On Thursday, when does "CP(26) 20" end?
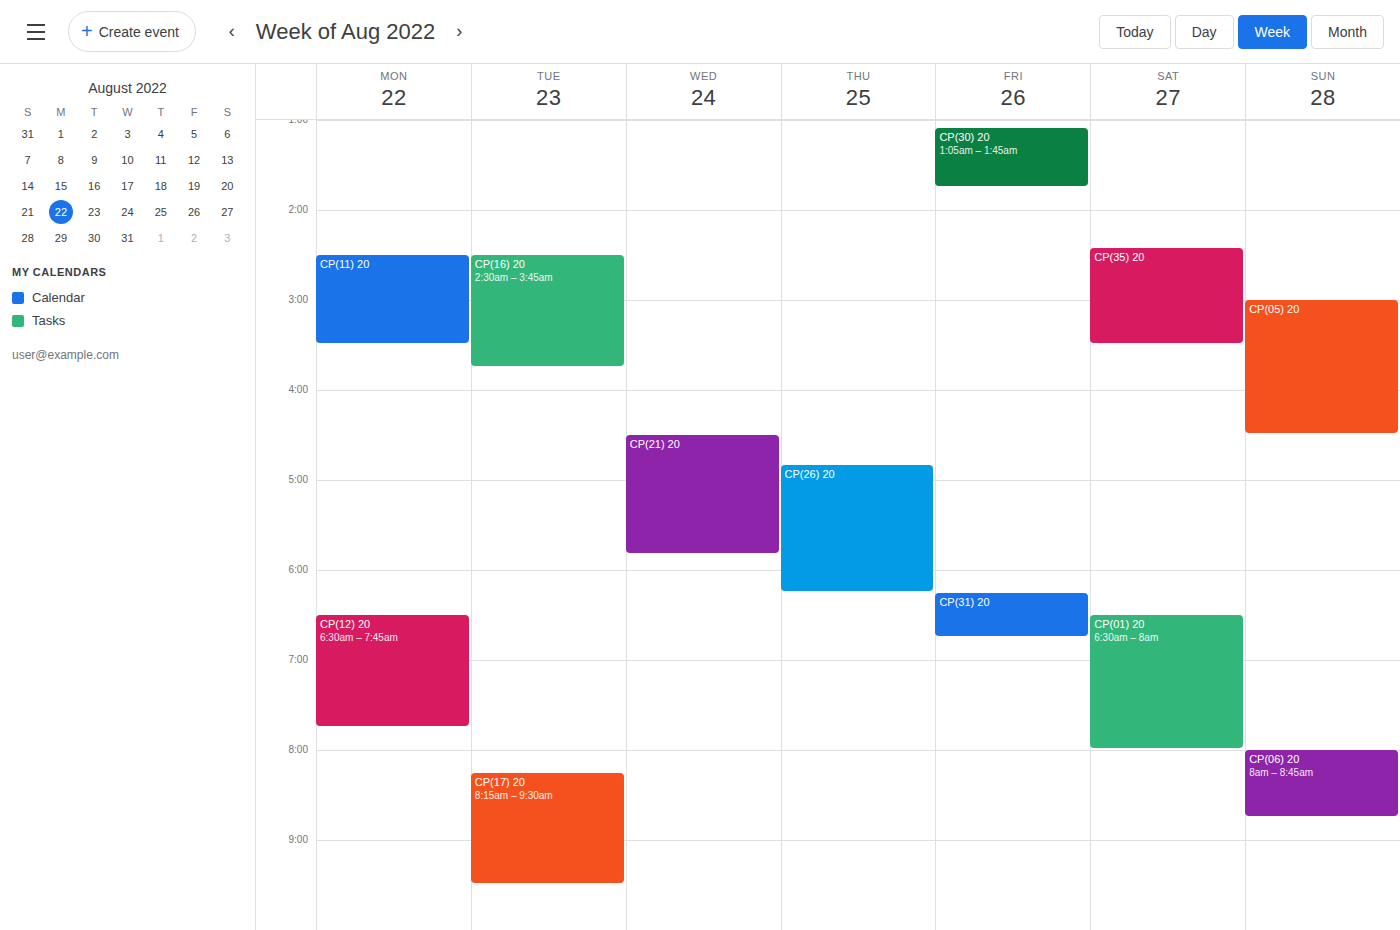
6:15 AM